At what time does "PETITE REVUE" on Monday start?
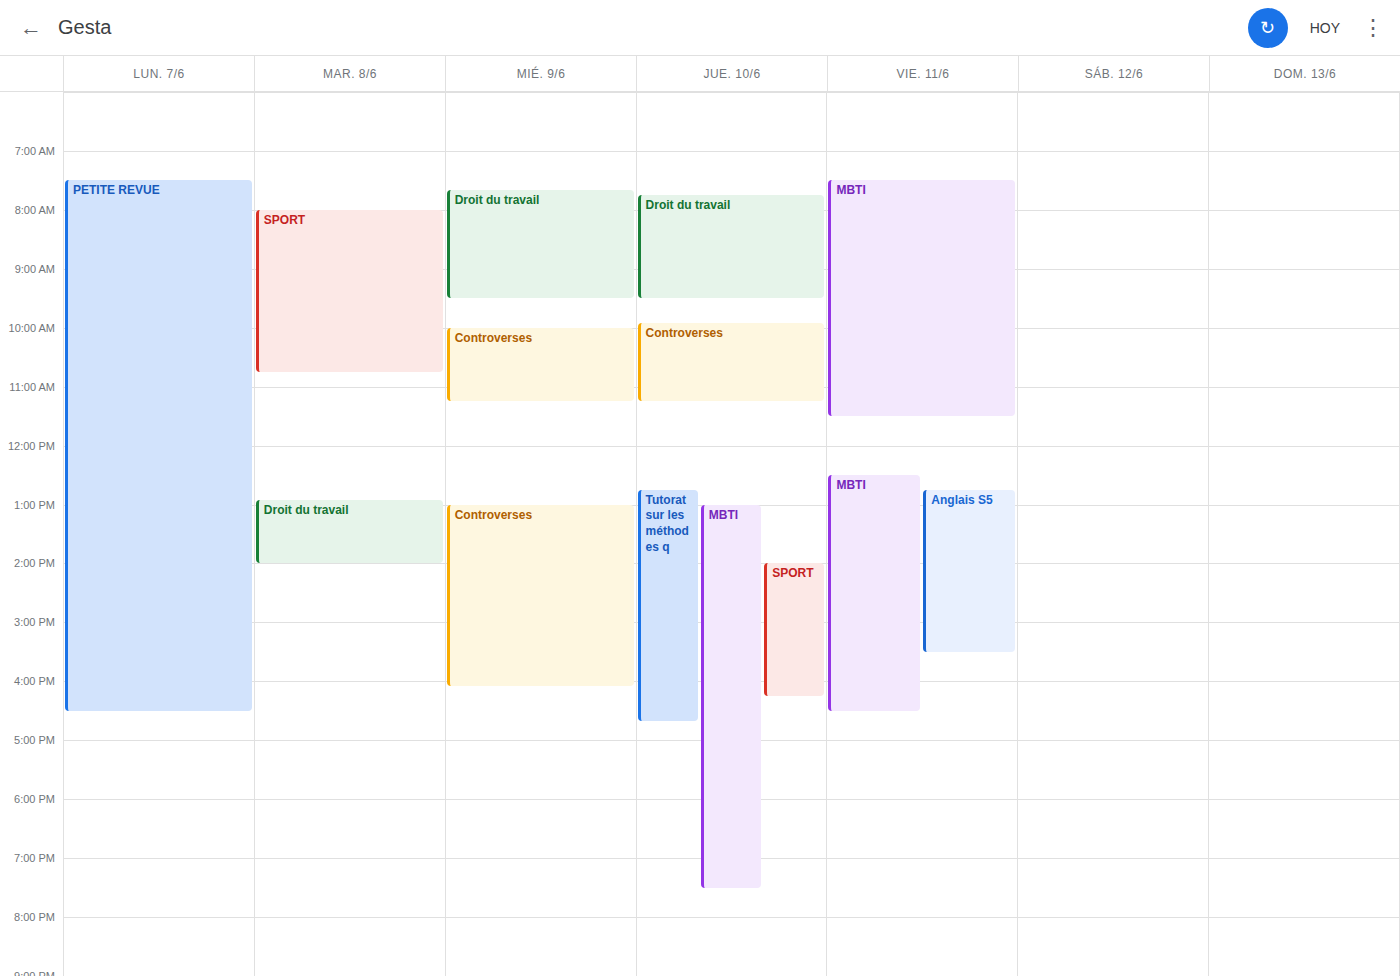
7:30 AM